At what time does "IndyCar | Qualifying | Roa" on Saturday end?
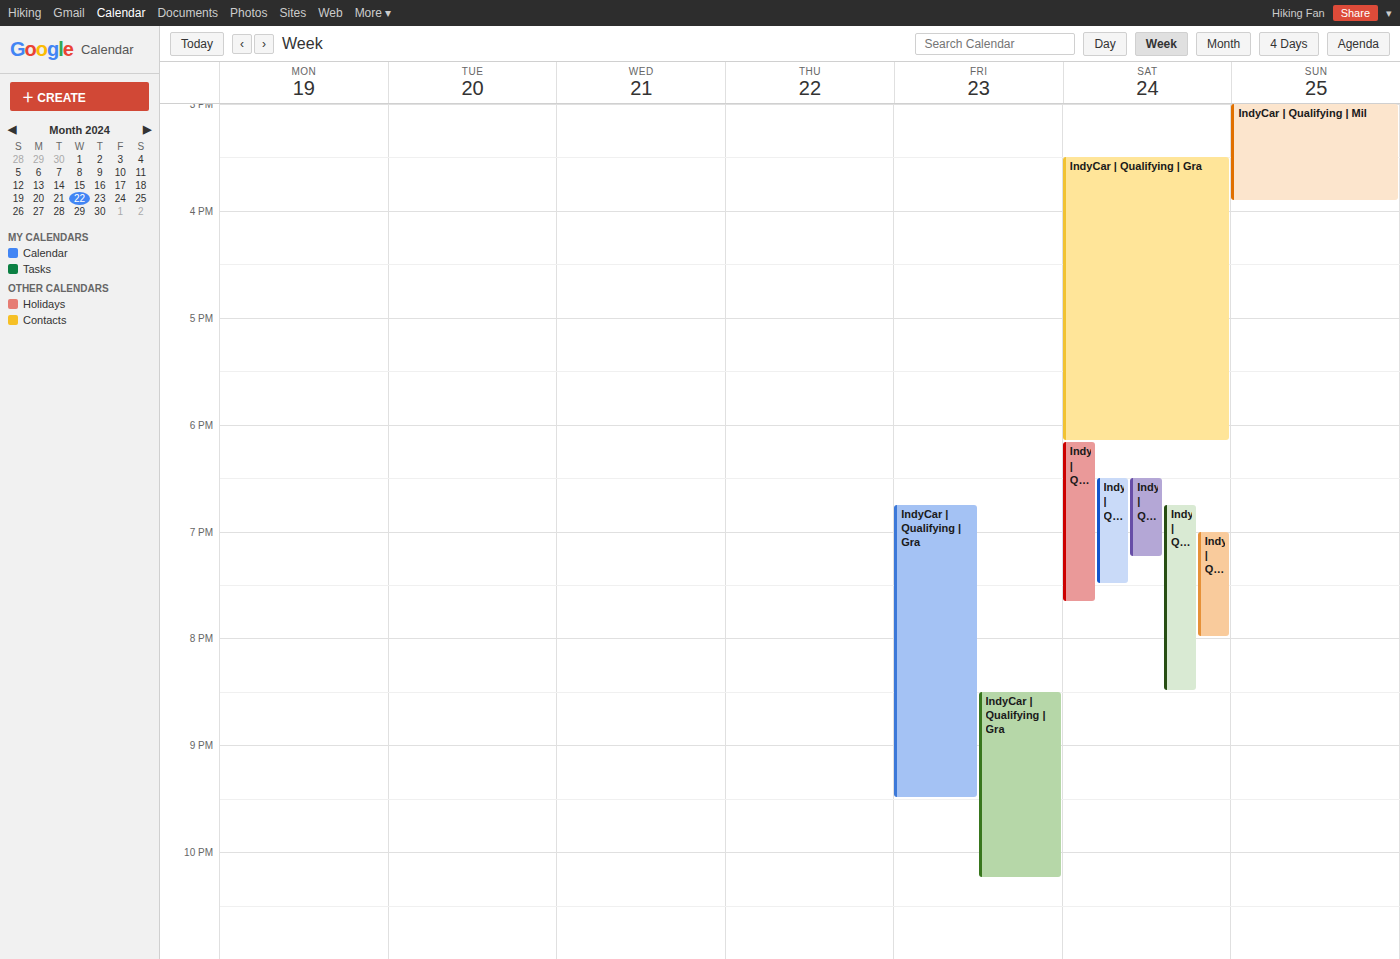
20:30